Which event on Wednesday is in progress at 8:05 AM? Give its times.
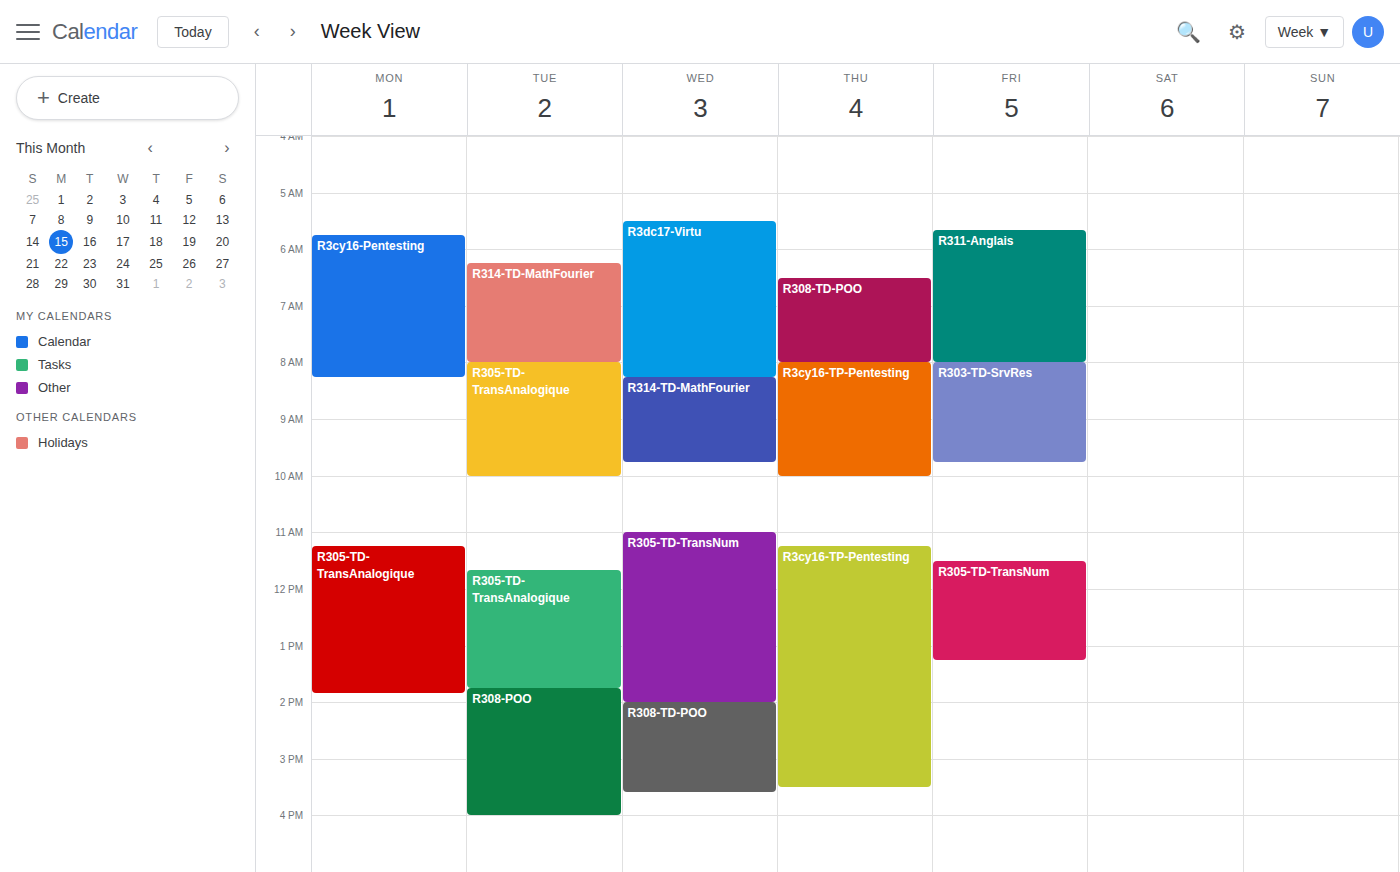
"R3dc17-Virtu", 5:30 AM to 8:15 AM